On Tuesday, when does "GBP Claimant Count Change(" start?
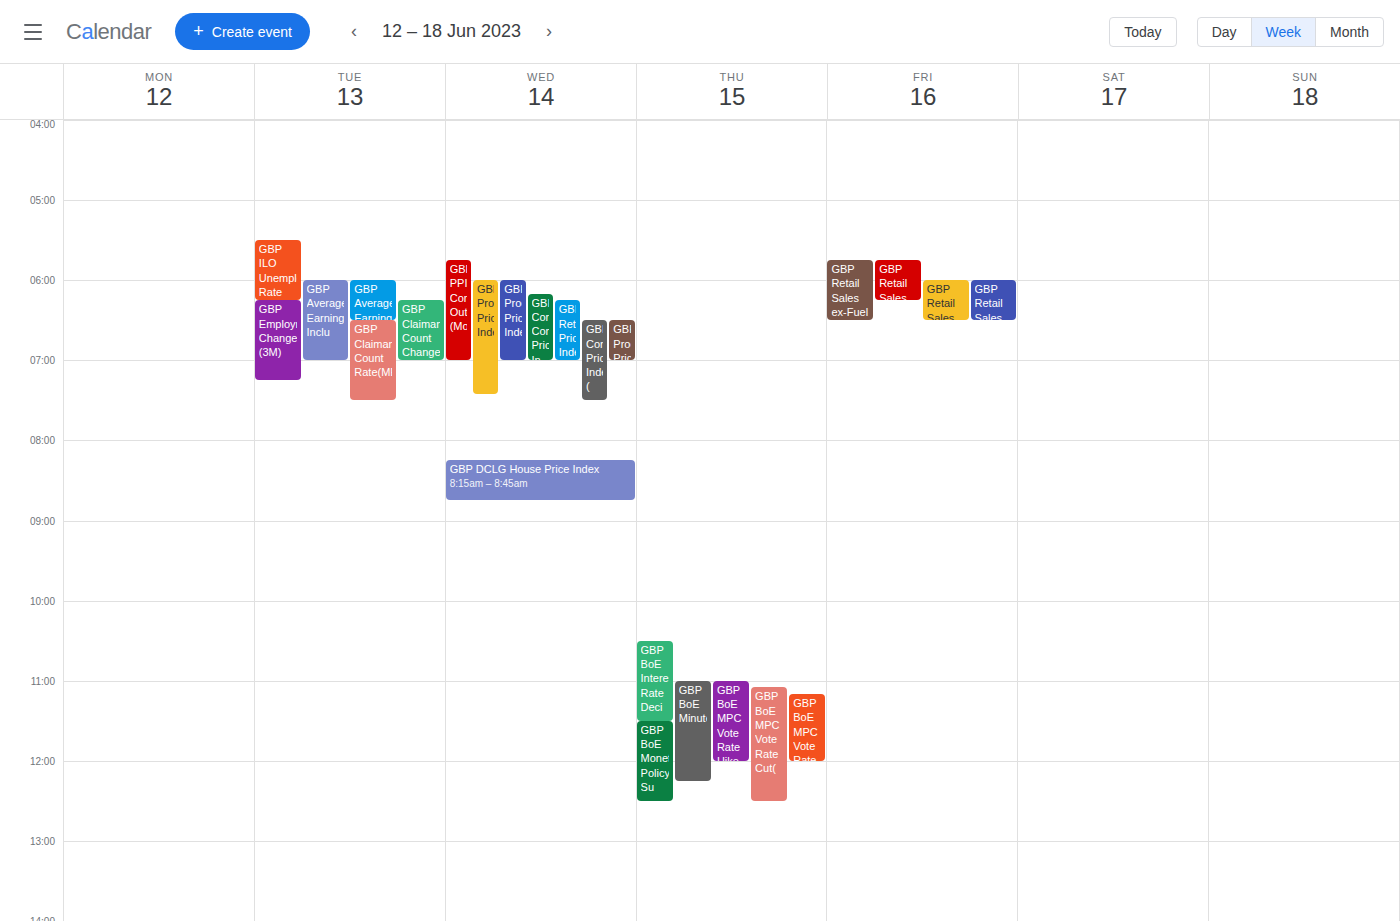
6:15 AM